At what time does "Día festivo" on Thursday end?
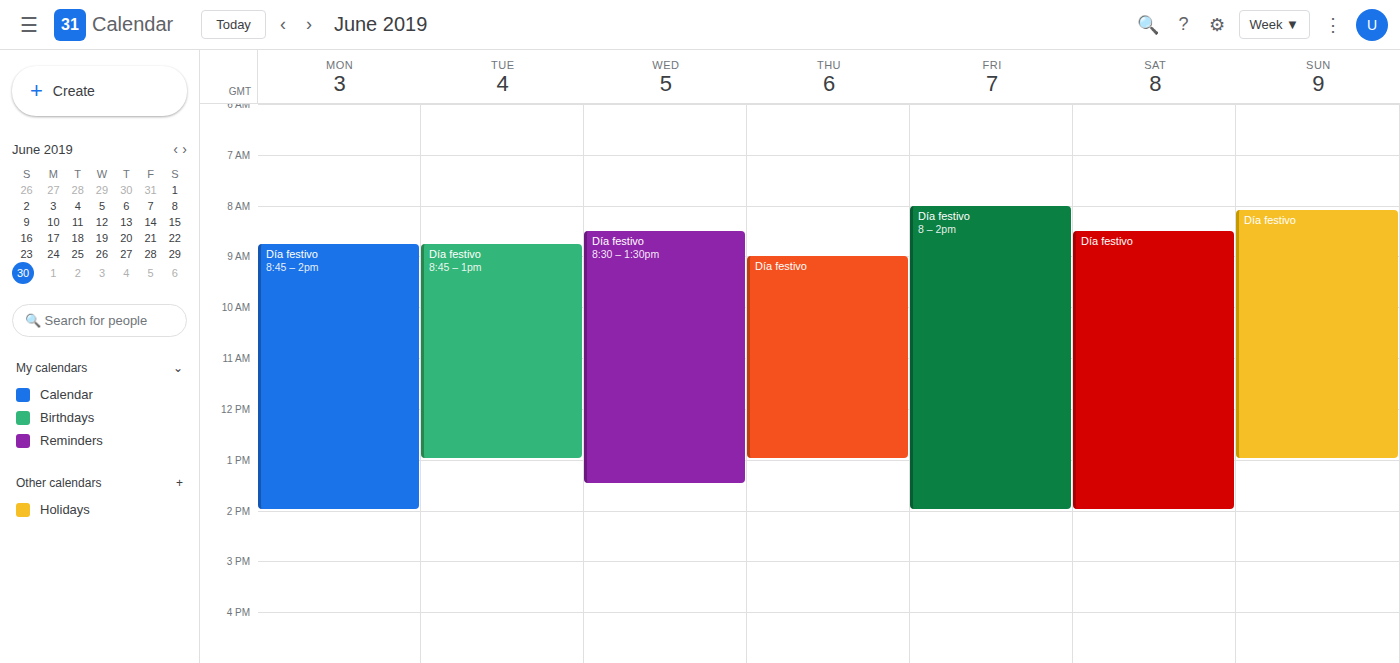
1:00 PM